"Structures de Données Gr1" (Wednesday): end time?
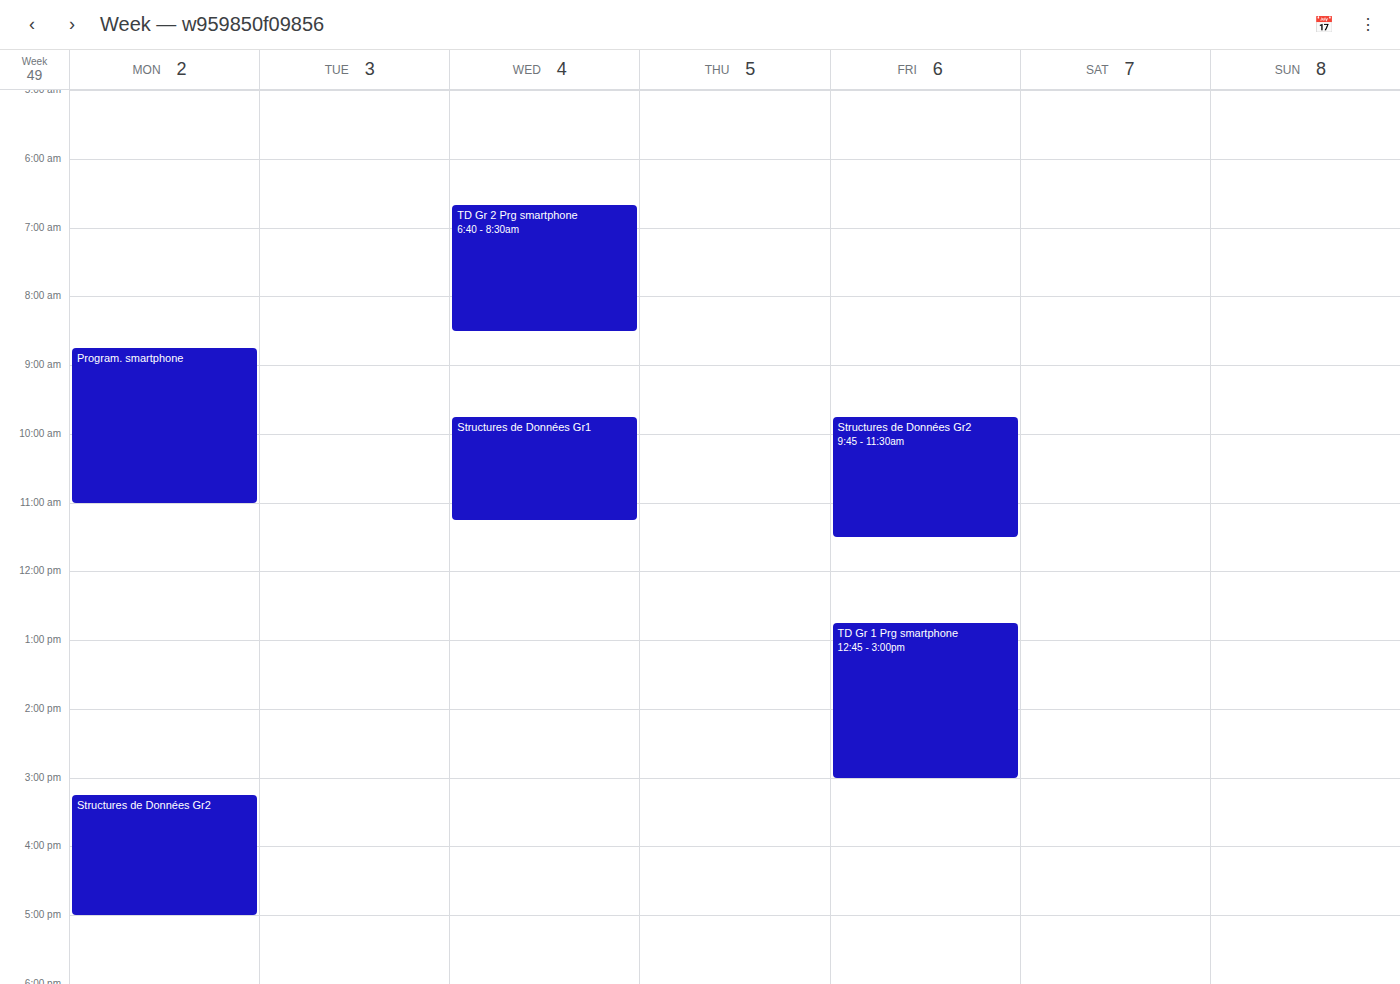
11:15 AM